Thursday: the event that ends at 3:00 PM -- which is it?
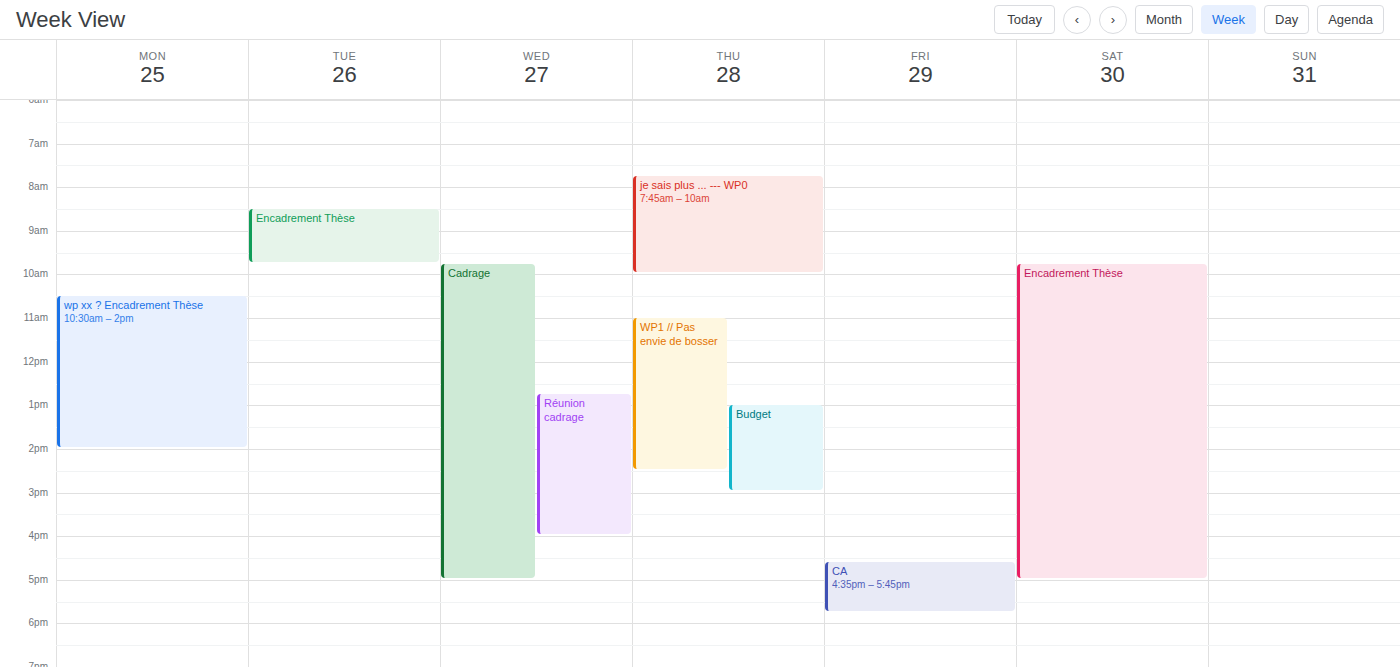
"Budget"